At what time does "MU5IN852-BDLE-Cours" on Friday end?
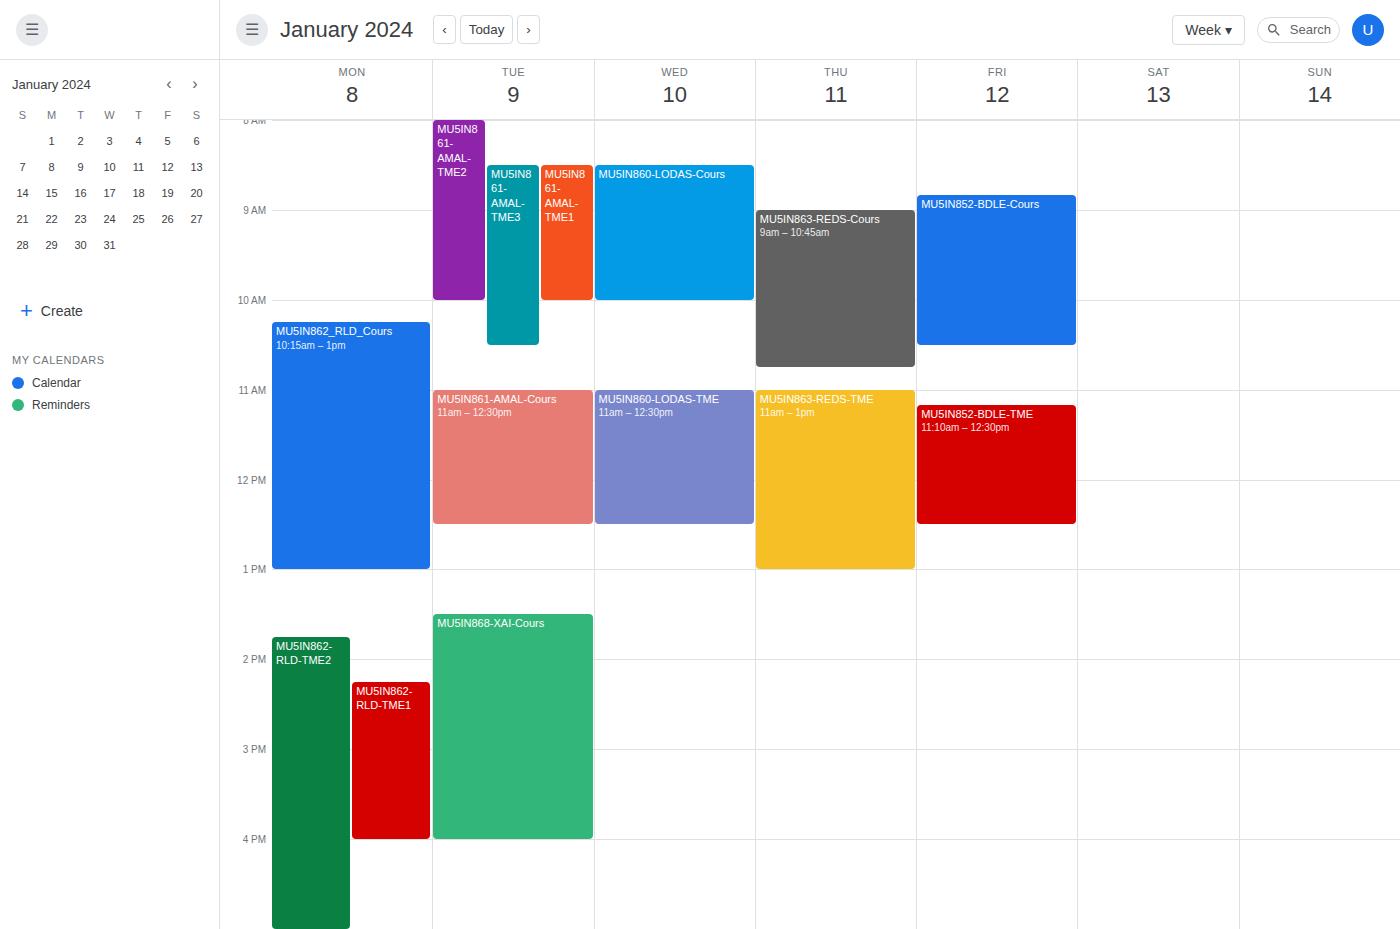
10:30 AM